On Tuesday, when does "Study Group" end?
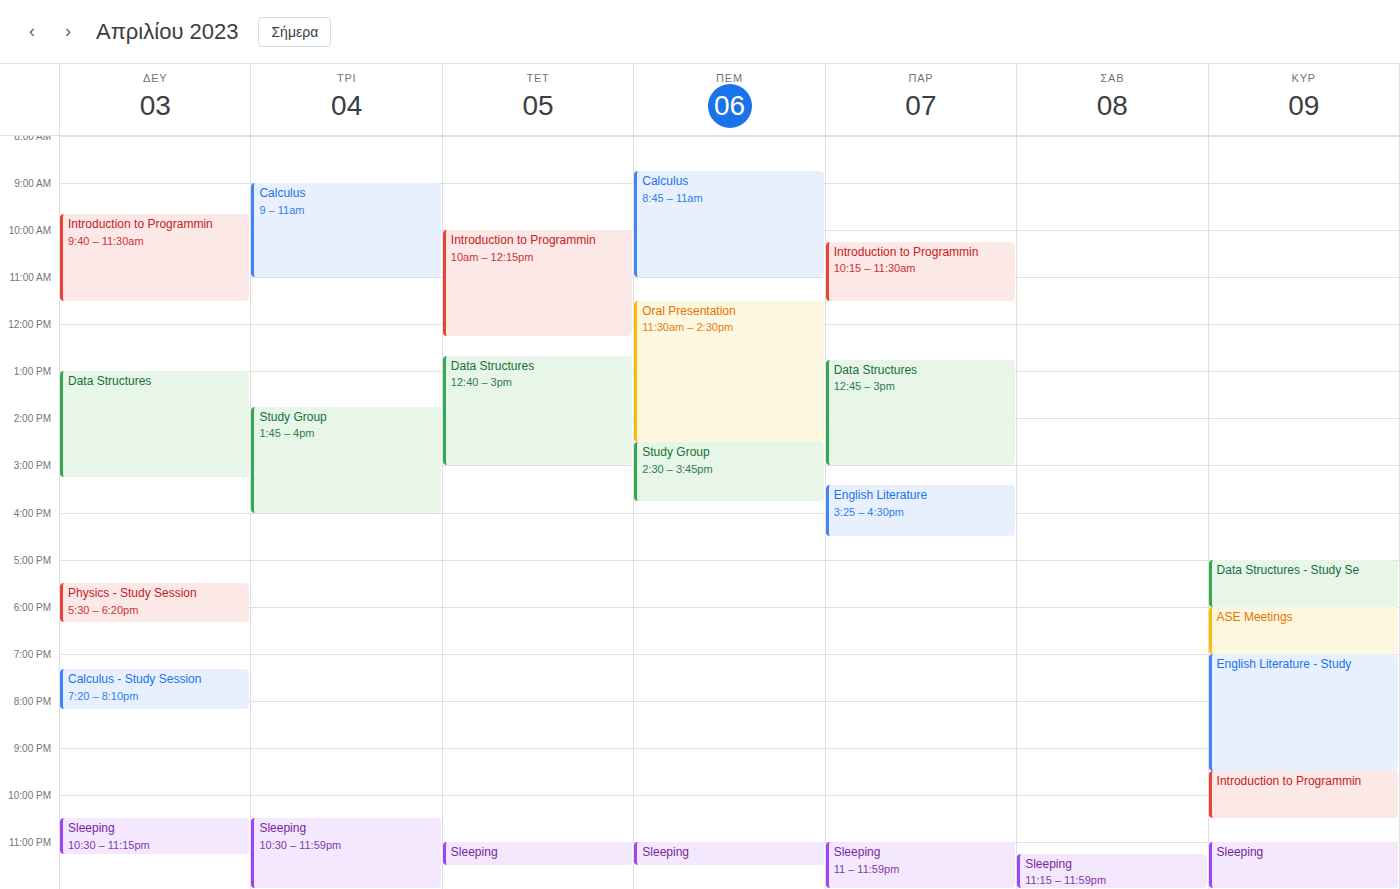
4:00 PM